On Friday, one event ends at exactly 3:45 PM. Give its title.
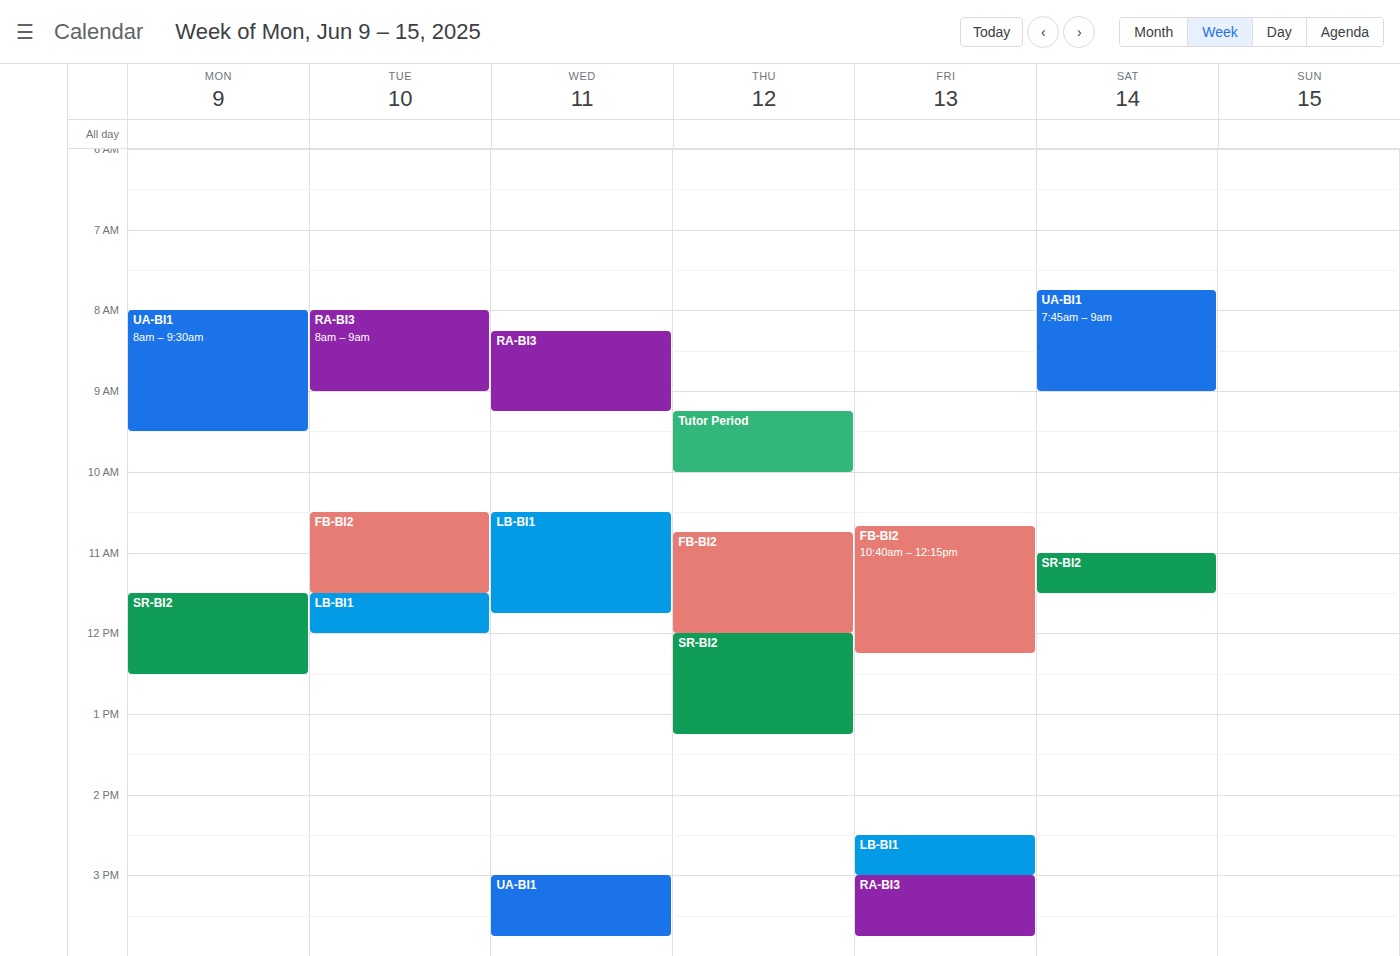
"RA-BI3"